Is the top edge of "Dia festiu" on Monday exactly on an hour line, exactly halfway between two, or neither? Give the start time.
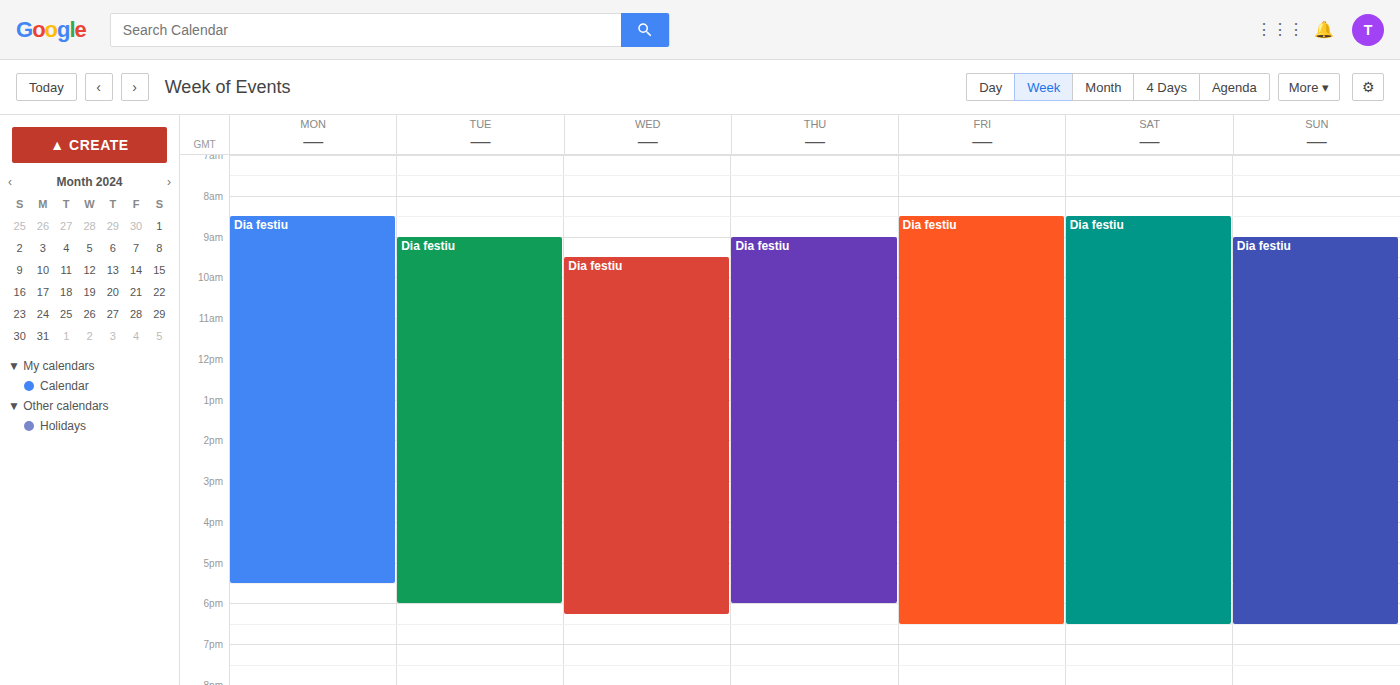
8:30 AM -- halfway between the 8 AM and 9 AM lines.